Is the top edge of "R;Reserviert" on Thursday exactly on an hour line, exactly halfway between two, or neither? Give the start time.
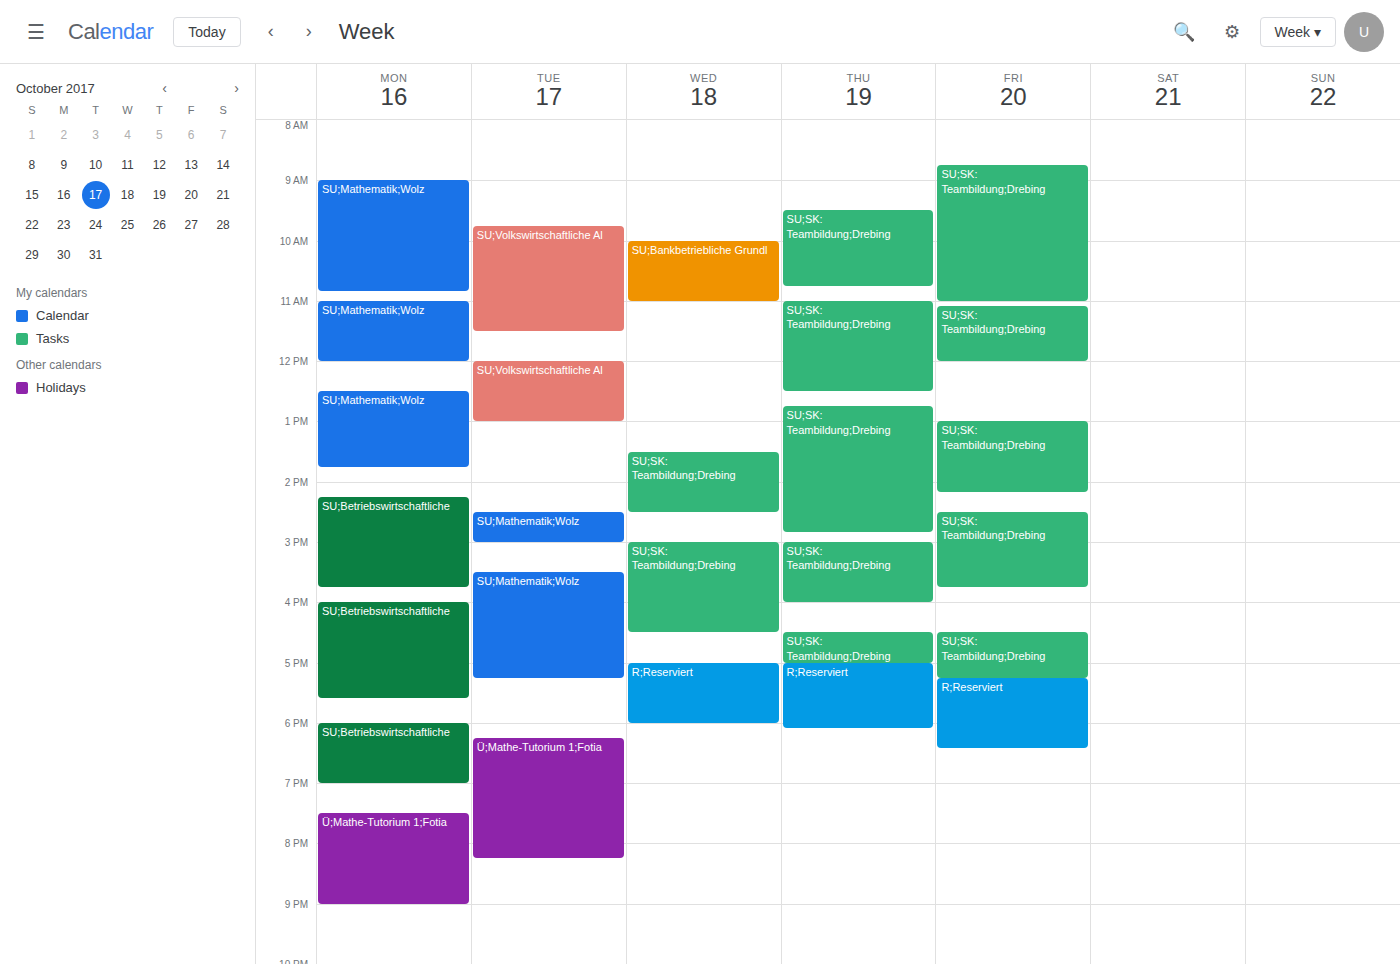
5:00 PM -- exactly on the 5 PM line.